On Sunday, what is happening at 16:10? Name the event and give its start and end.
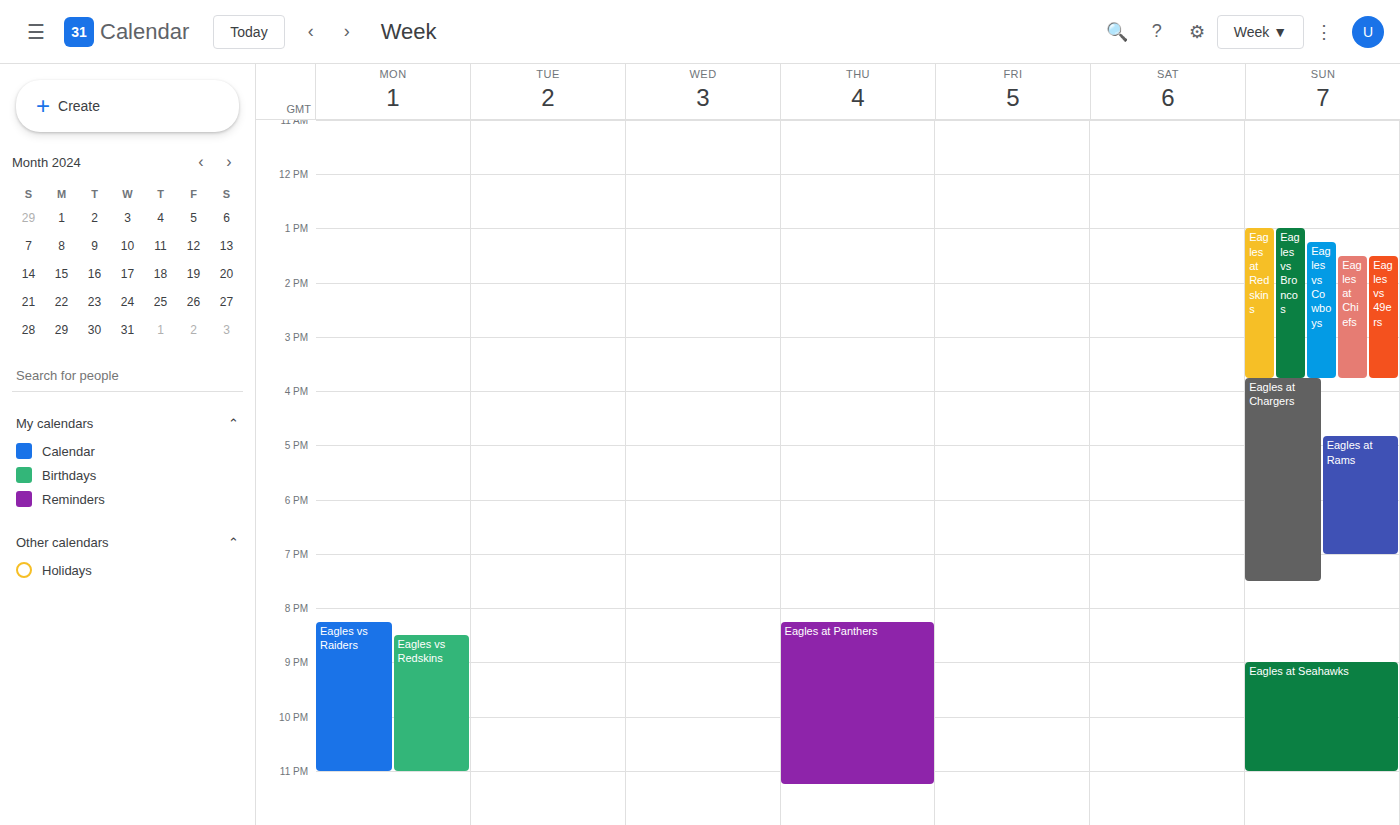
"Eagles at Chargers", 15:45 to 19:30